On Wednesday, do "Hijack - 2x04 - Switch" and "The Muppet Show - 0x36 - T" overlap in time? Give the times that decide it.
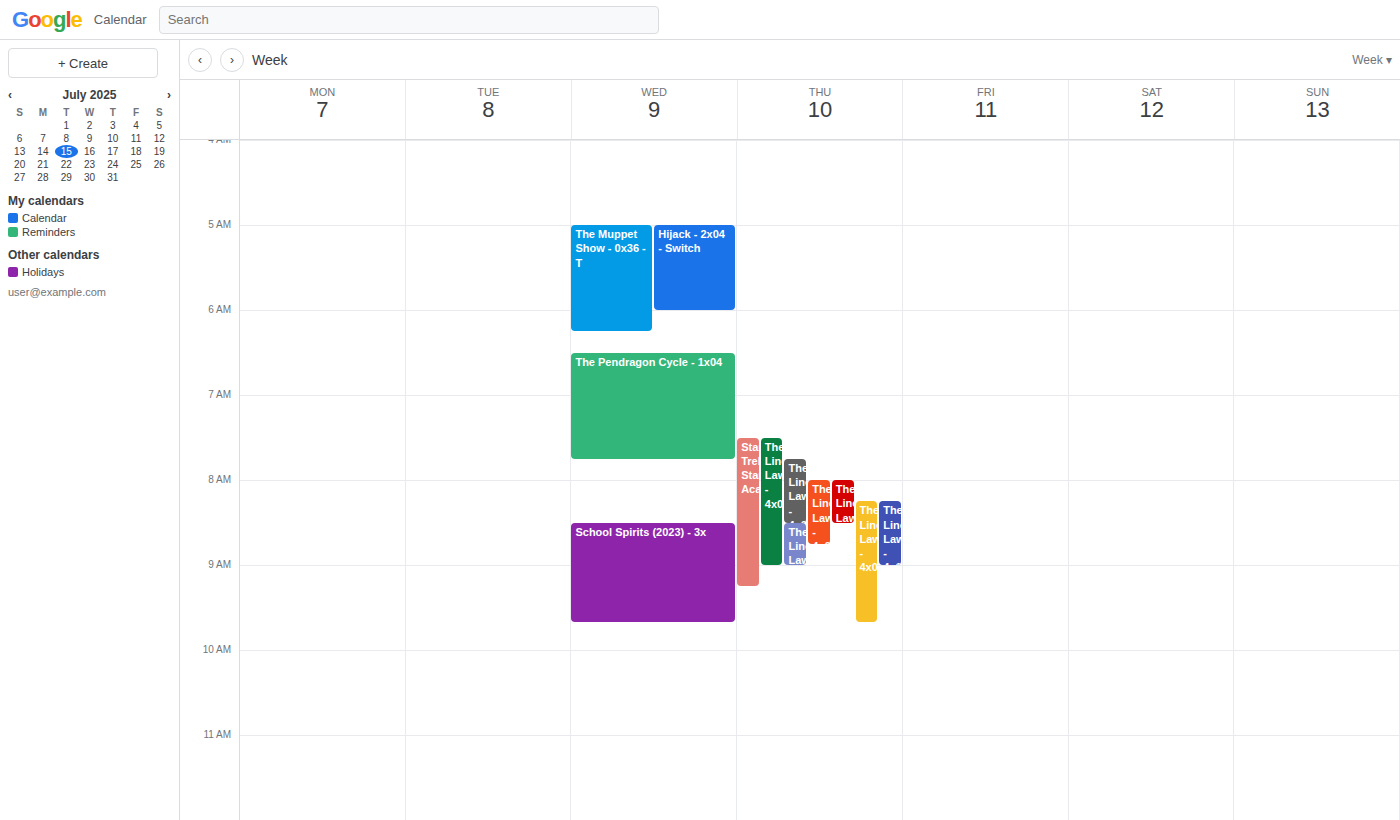
"Hijack - 2x04 - Switch" runs 5:00 AM to 6:00 AM, inside "The Muppet Show - 0x36 - T" -- they overlap.